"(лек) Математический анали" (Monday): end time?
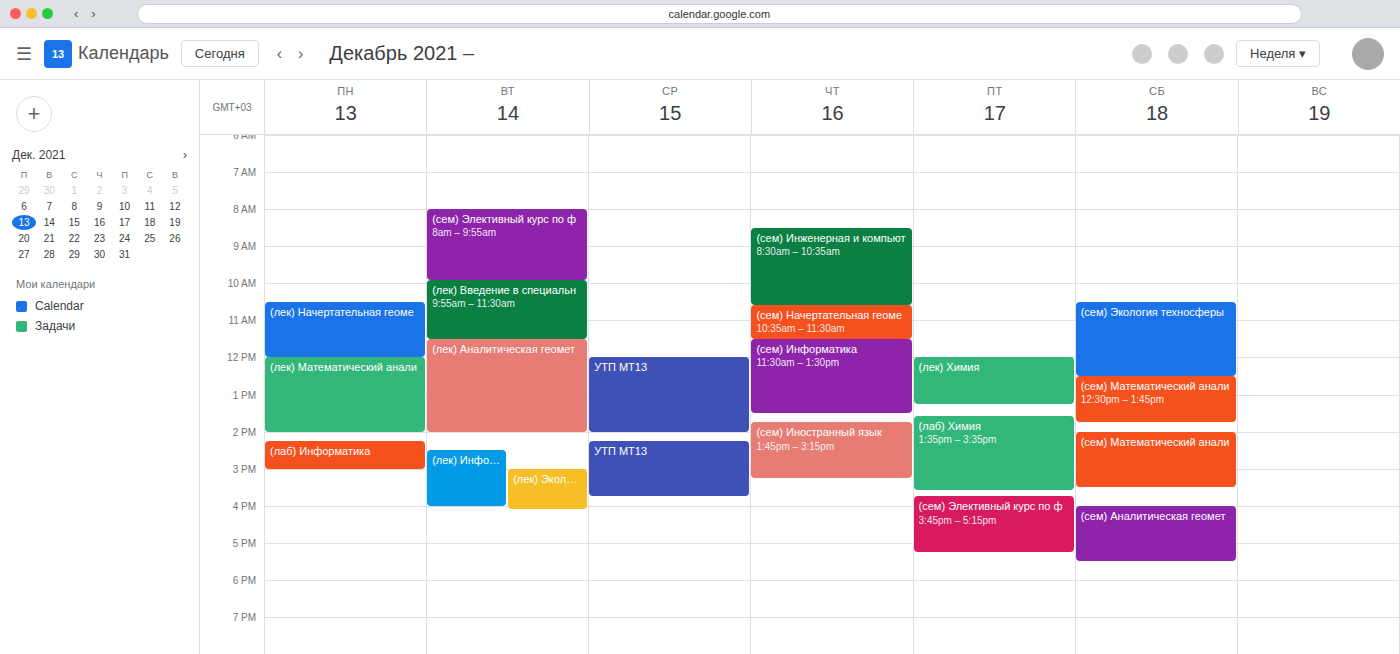
14:00